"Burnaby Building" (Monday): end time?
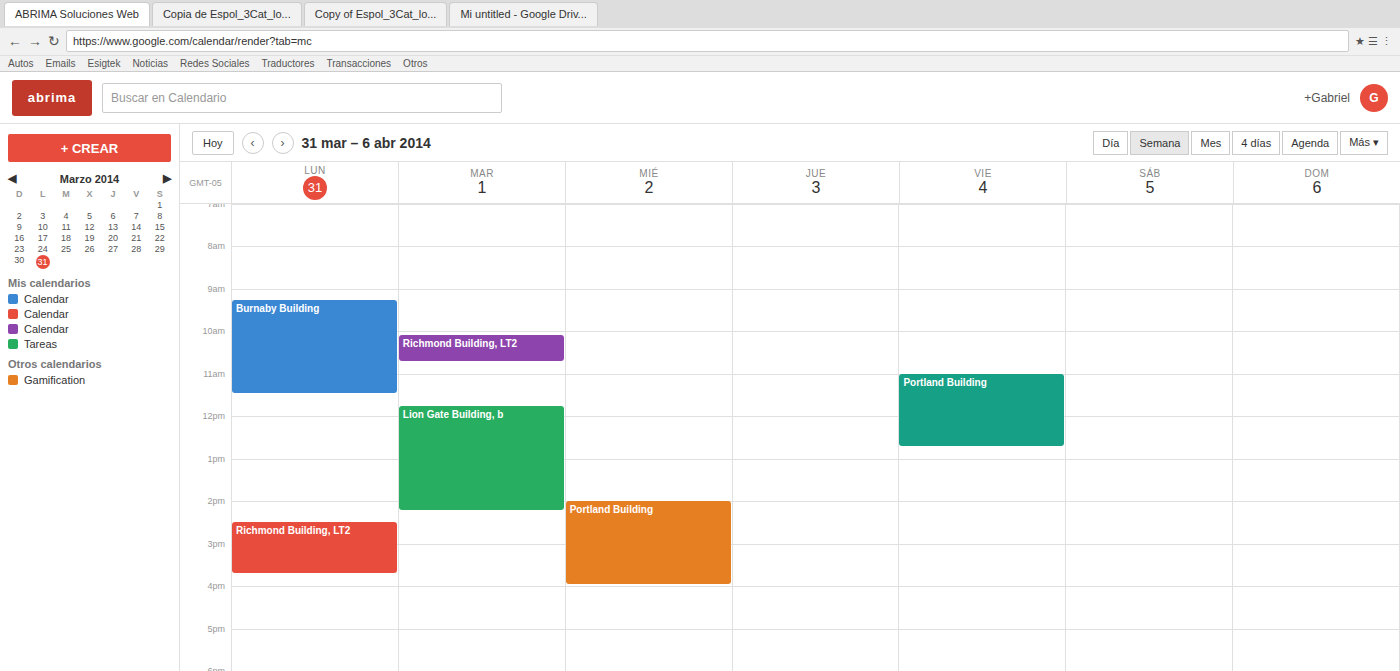
11:30